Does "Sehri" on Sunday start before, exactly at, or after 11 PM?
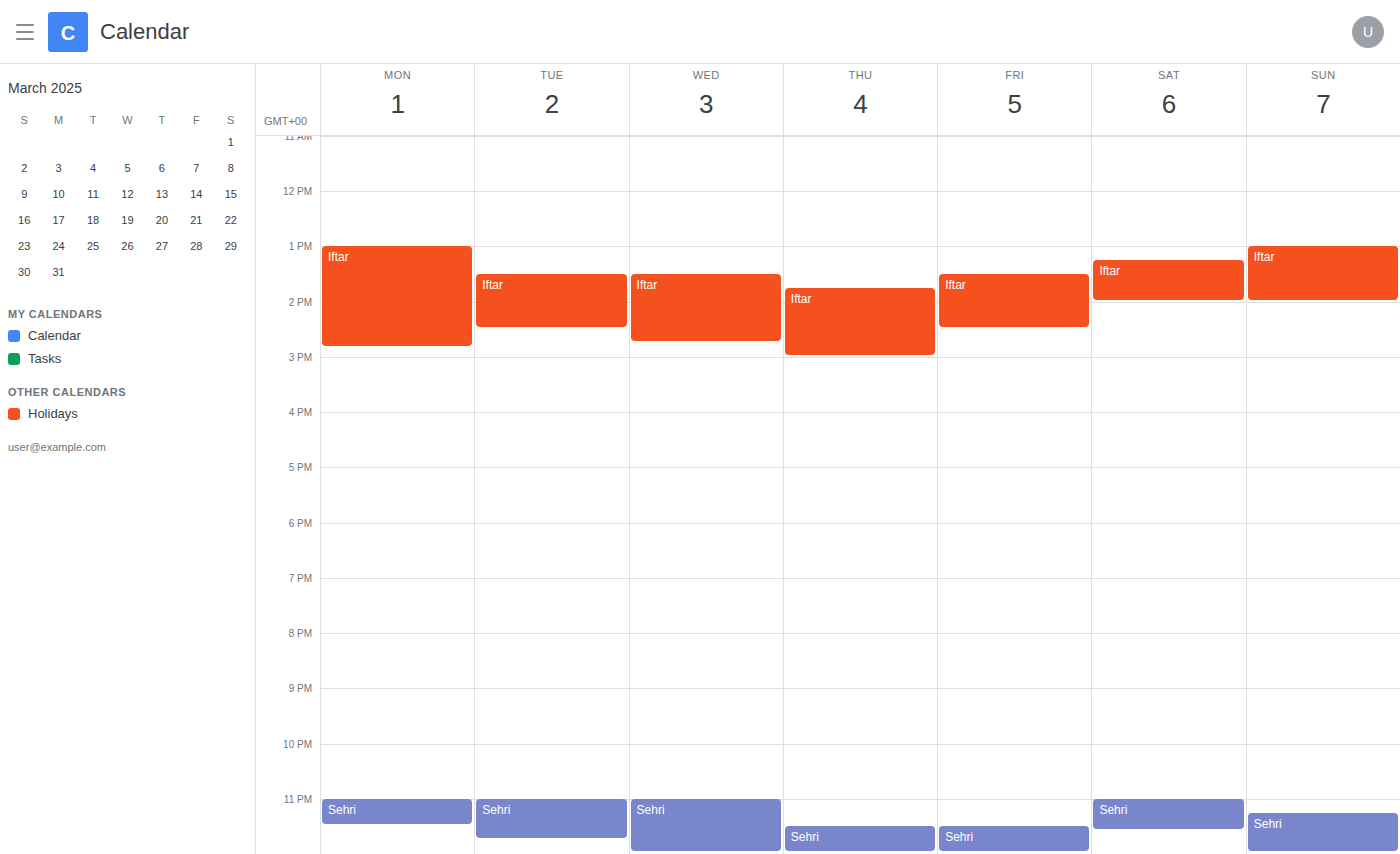
11:15 PM -- after 11 PM, 15 minutes below the 11 PM line.